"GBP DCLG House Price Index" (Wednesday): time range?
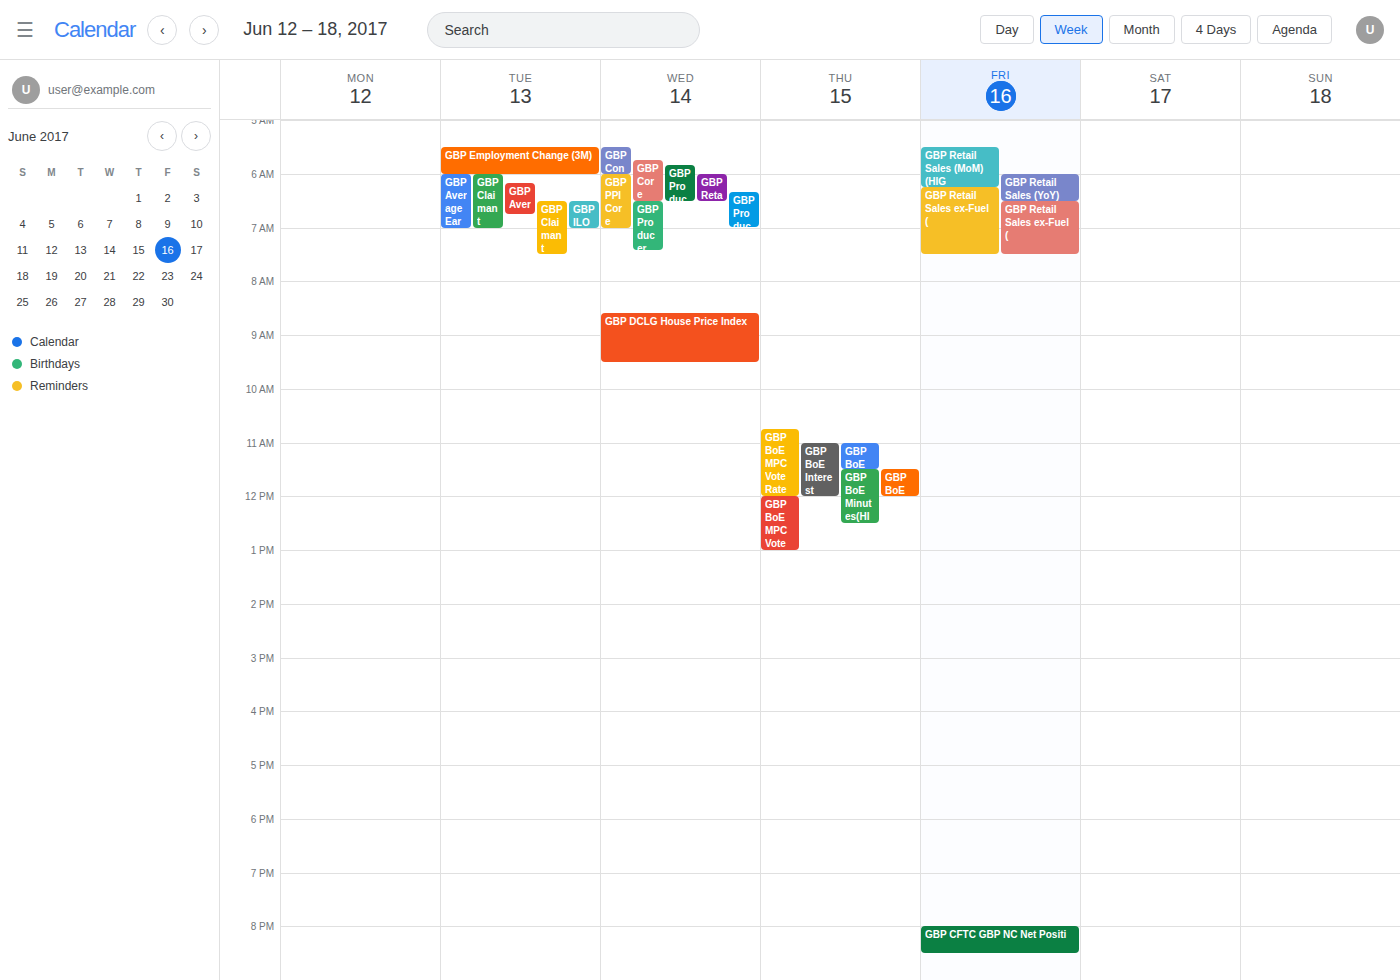
8:35 AM to 9:30 AM